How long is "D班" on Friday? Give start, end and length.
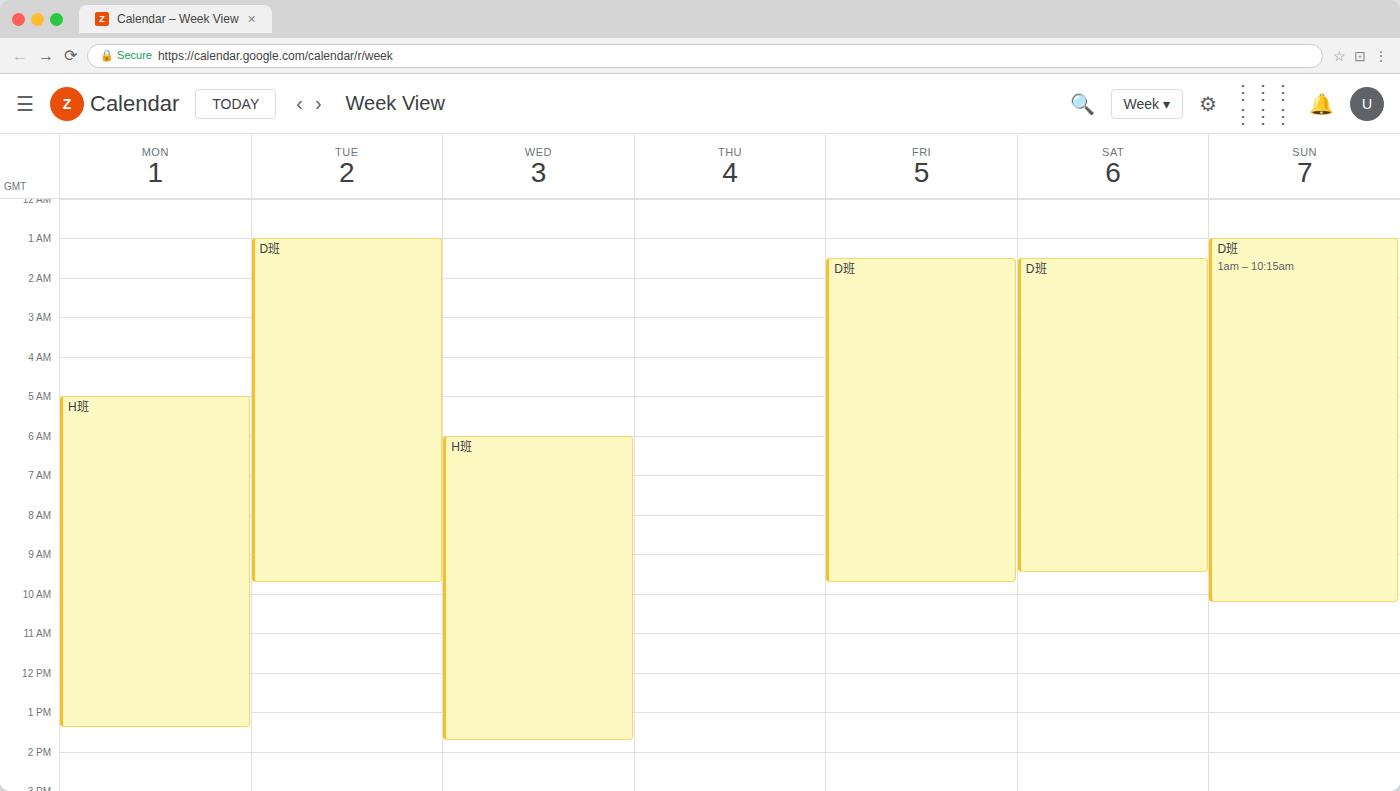
1:30 AM to 9:45 AM, 8 hours 15 minutes